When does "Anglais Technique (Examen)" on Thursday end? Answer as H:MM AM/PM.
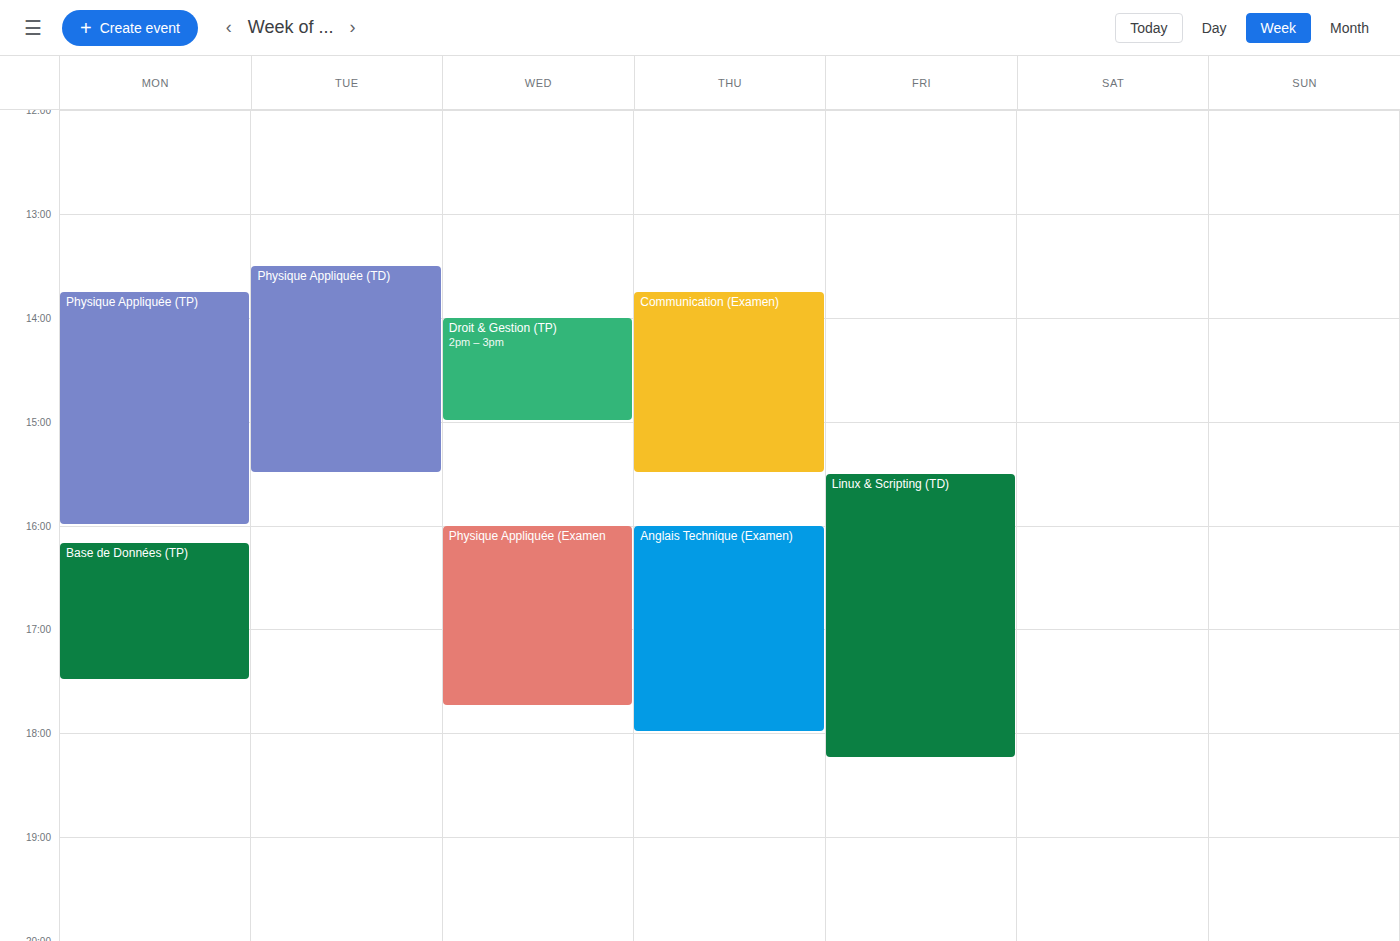
6:00 PM